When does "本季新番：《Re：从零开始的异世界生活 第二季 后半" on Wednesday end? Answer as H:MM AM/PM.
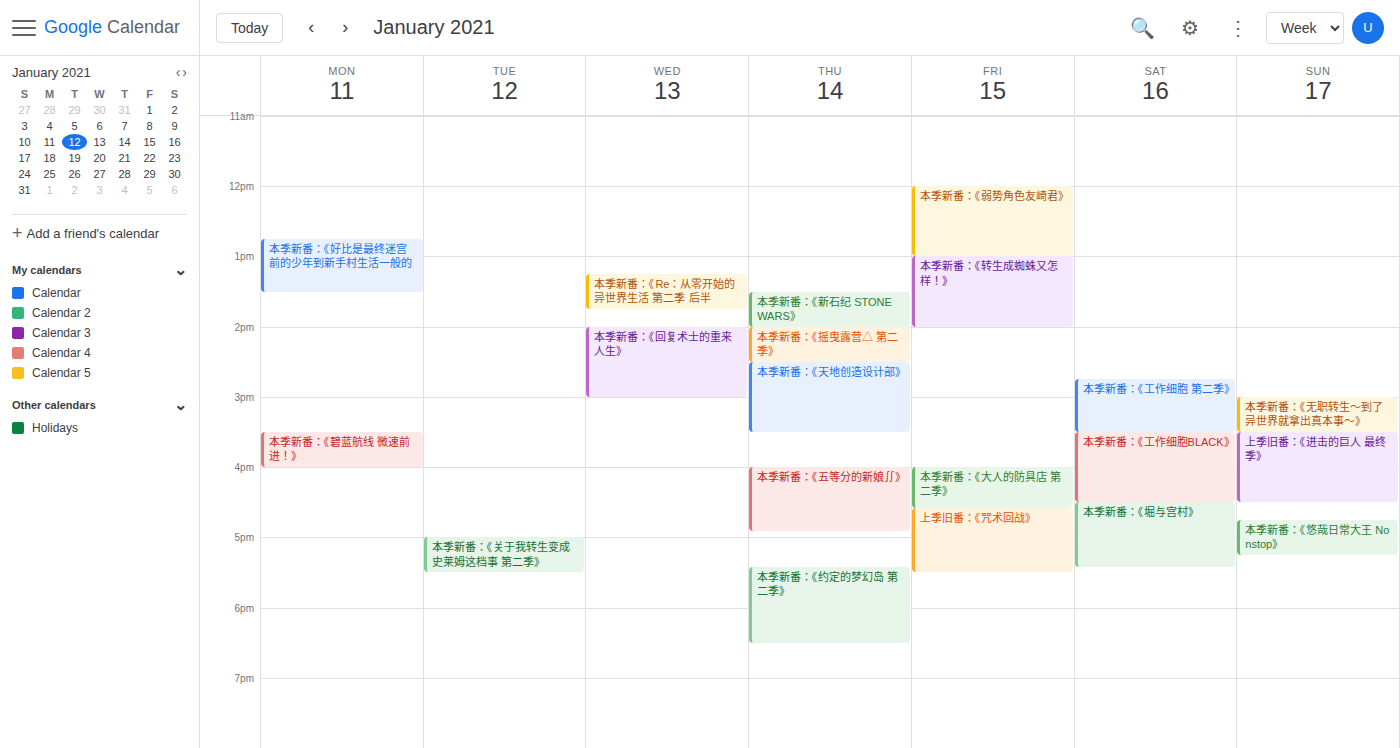
1:45 PM